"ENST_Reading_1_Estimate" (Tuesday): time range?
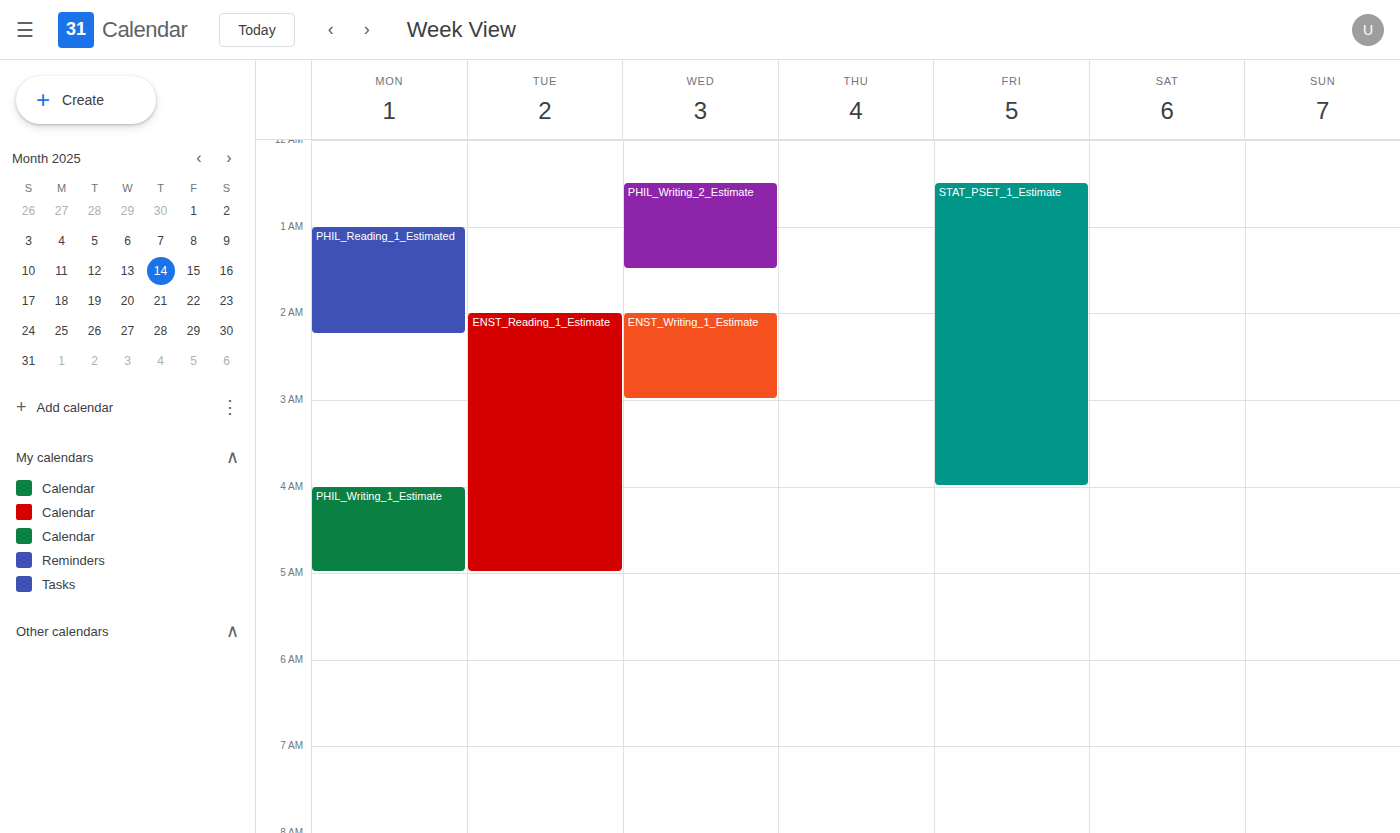
2:00 AM to 5:00 AM